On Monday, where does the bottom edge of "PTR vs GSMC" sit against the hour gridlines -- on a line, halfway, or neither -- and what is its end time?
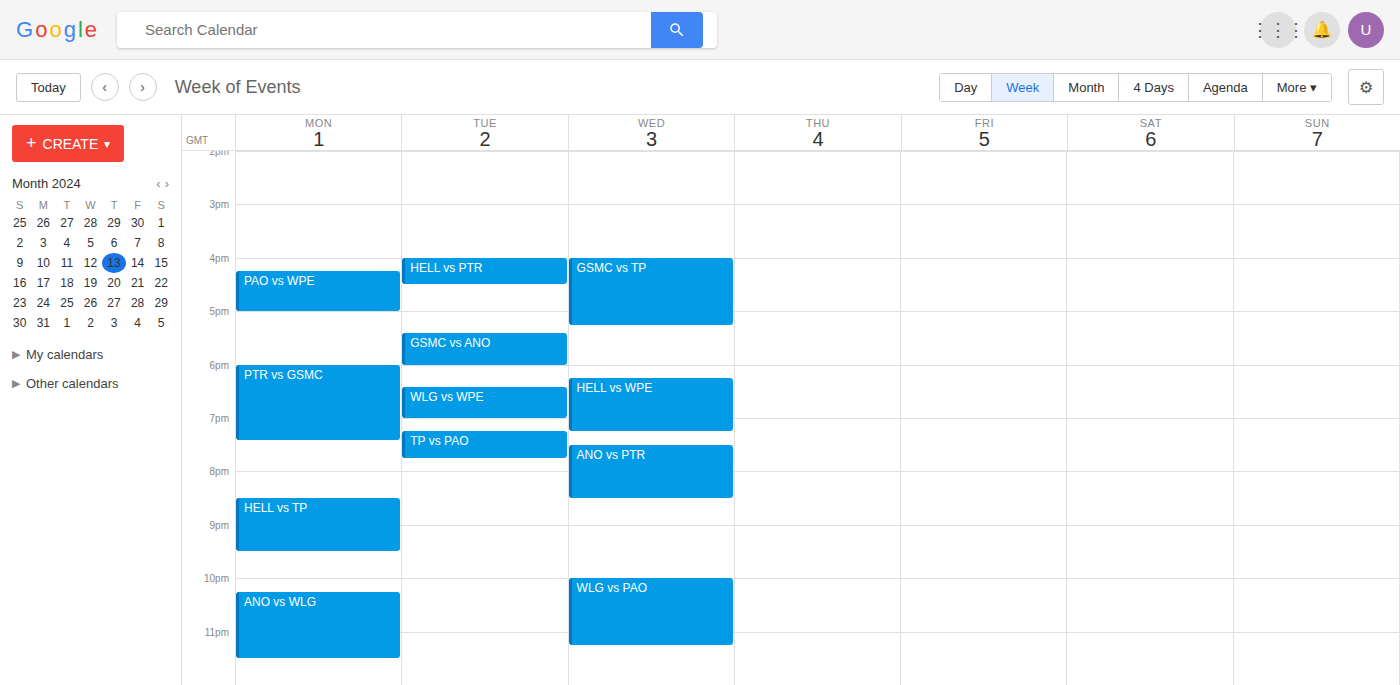
7:25 PM -- neither: 25 minutes below the 7 PM line and 35 minutes above the 8 PM line.